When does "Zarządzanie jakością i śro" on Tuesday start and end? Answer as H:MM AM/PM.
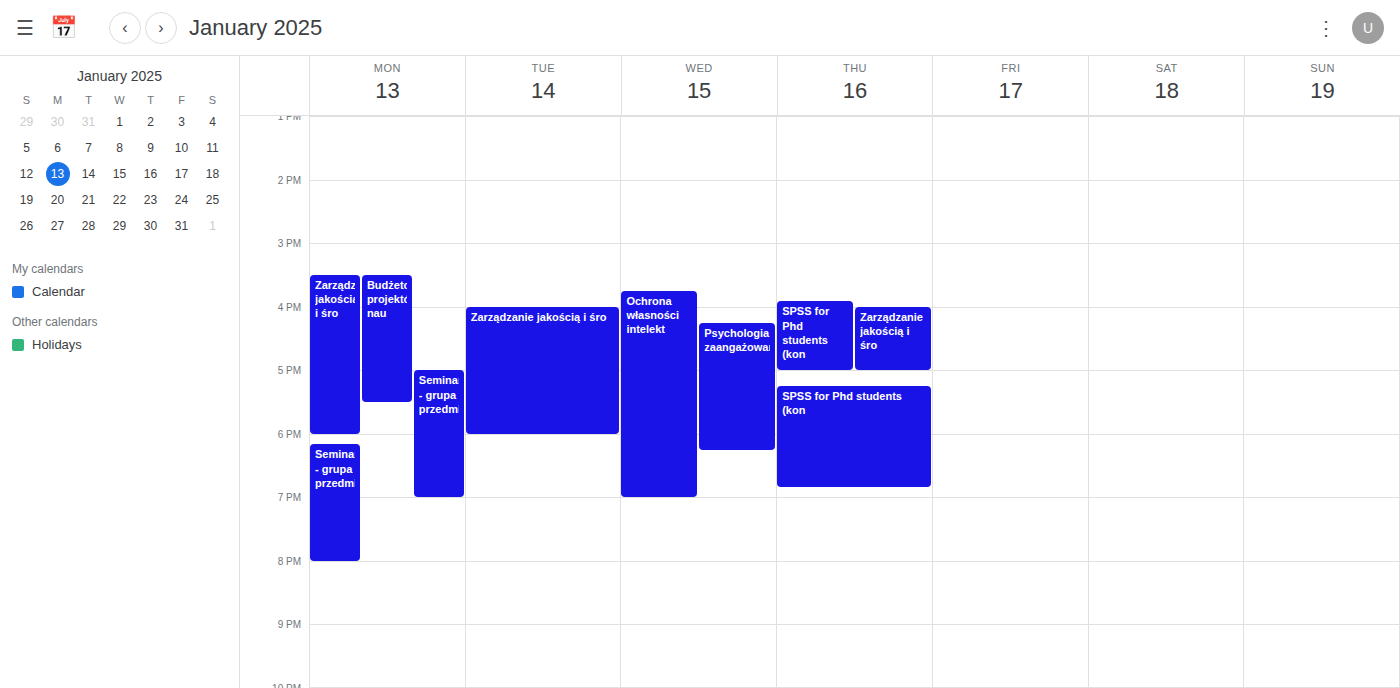
4:00 PM to 6:00 PM